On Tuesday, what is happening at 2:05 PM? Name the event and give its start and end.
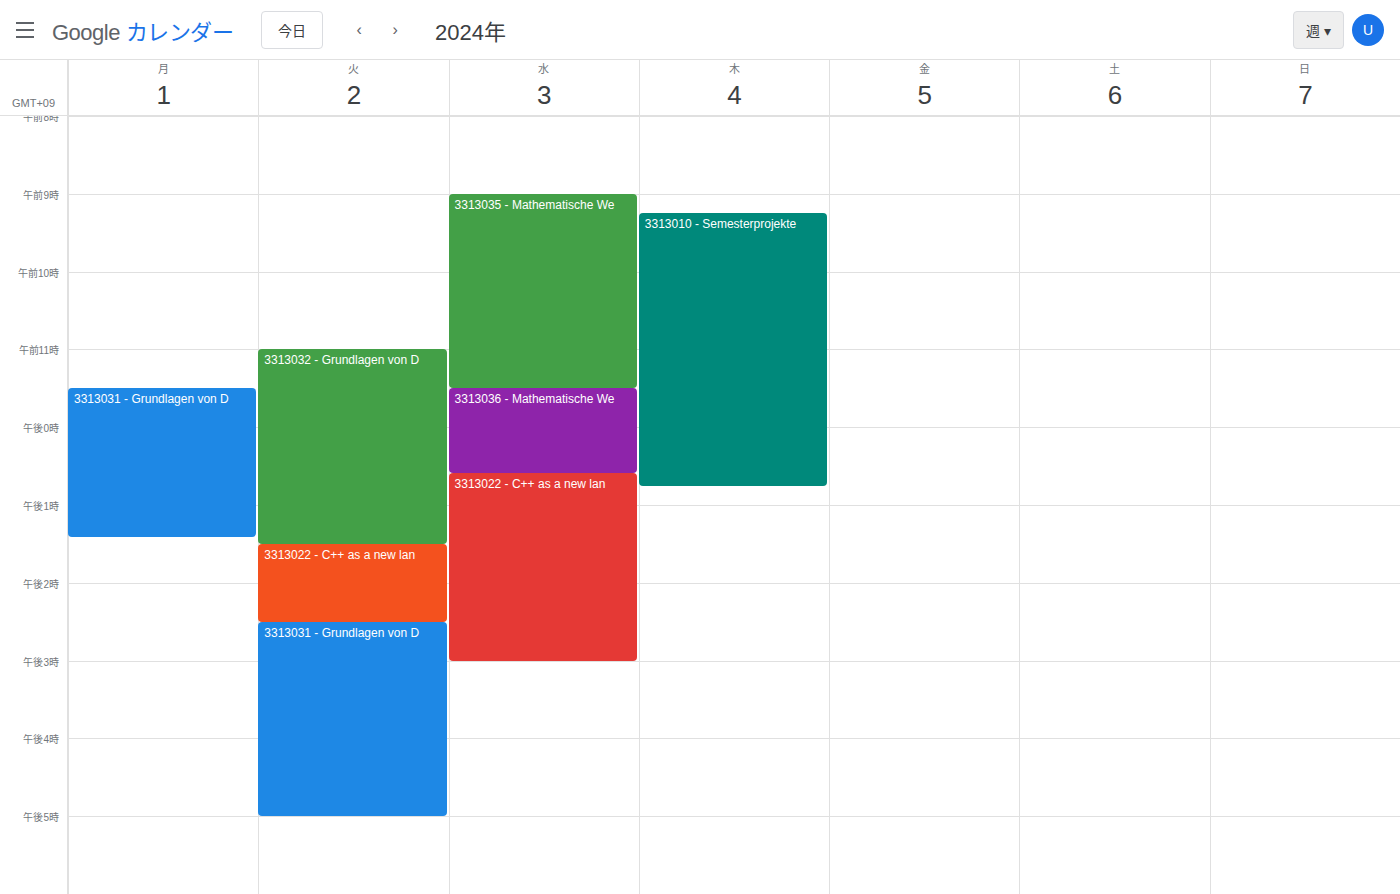
"3313022 - C++ as a new lan", 1:30 PM to 2:30 PM